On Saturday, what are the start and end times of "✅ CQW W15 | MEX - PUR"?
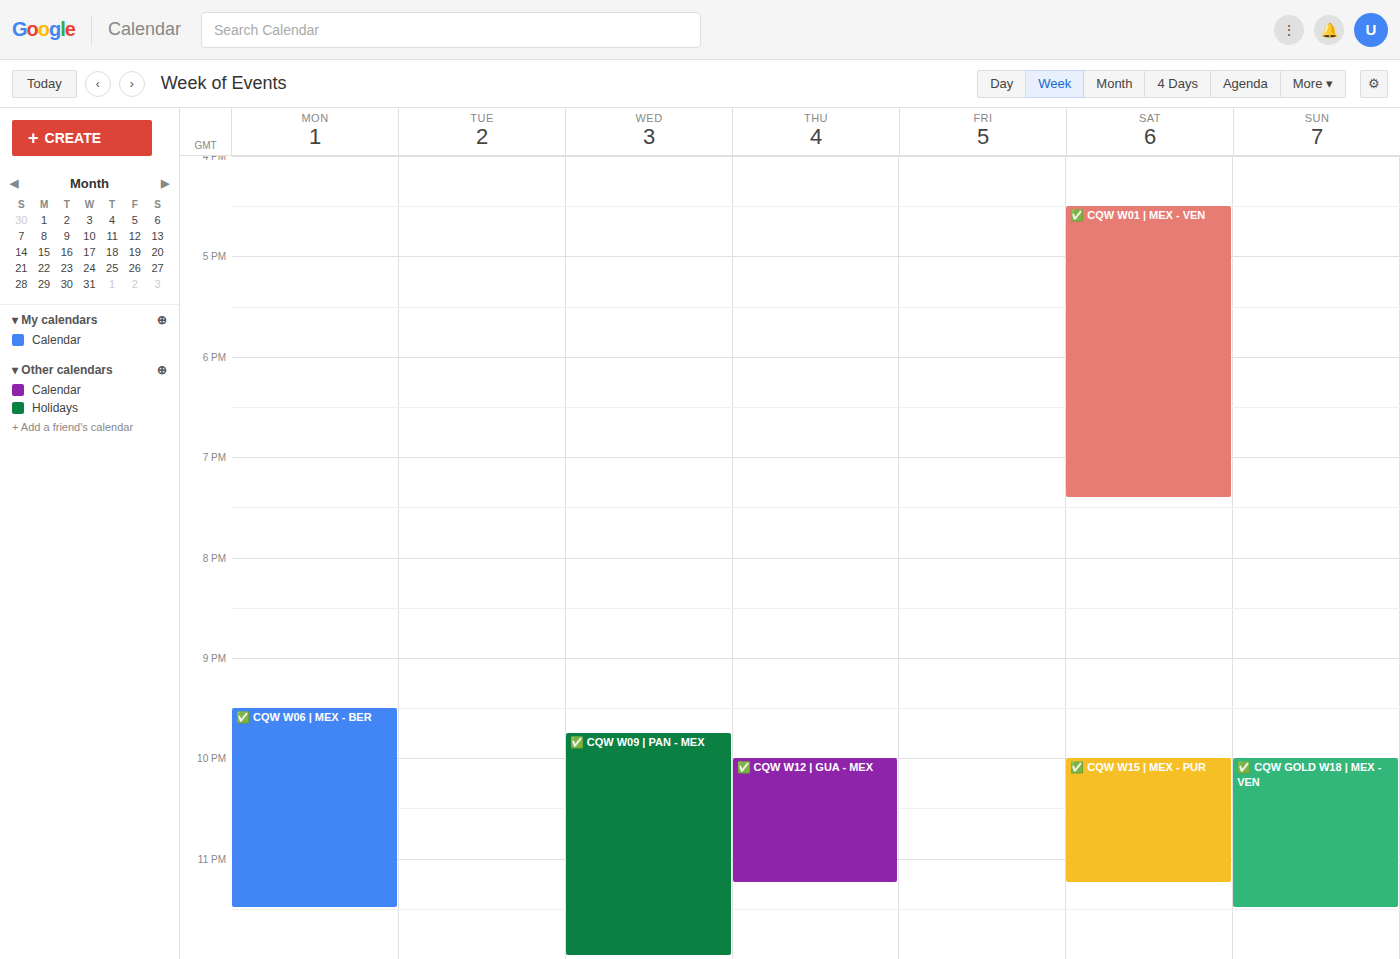
22:00 to 23:15